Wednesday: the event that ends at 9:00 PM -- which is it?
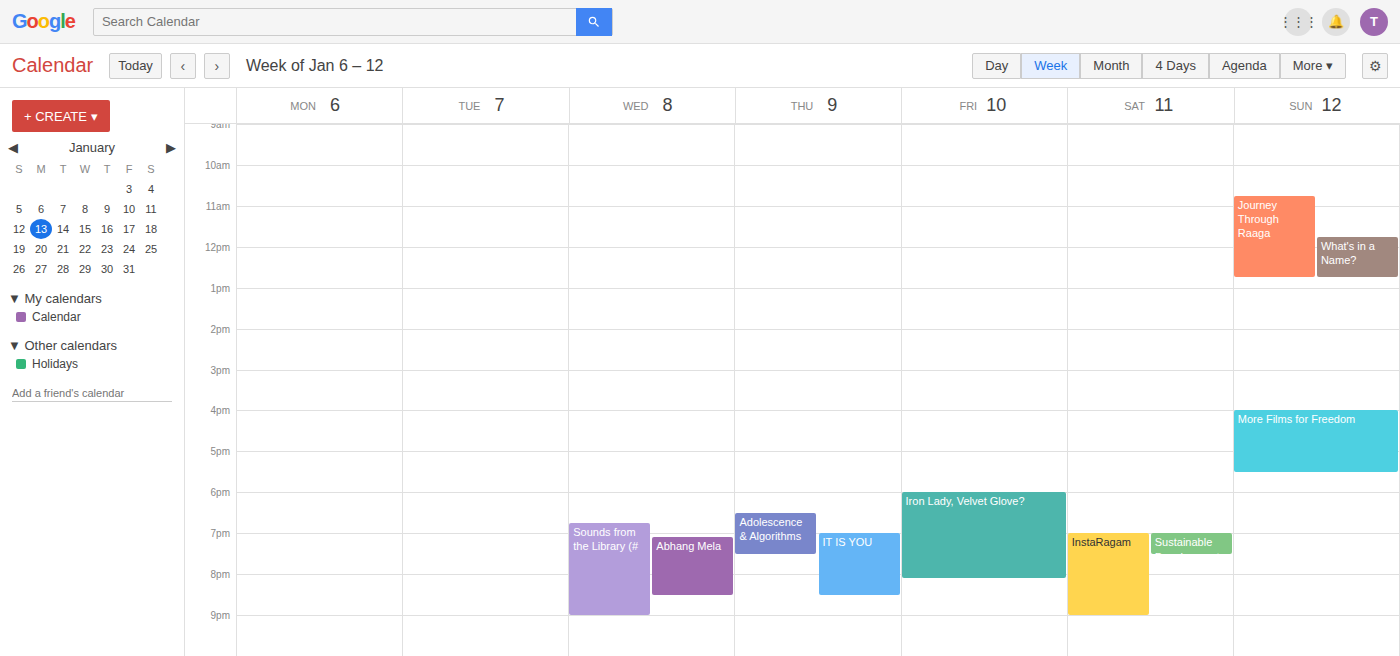
"Sounds from the Library (#"